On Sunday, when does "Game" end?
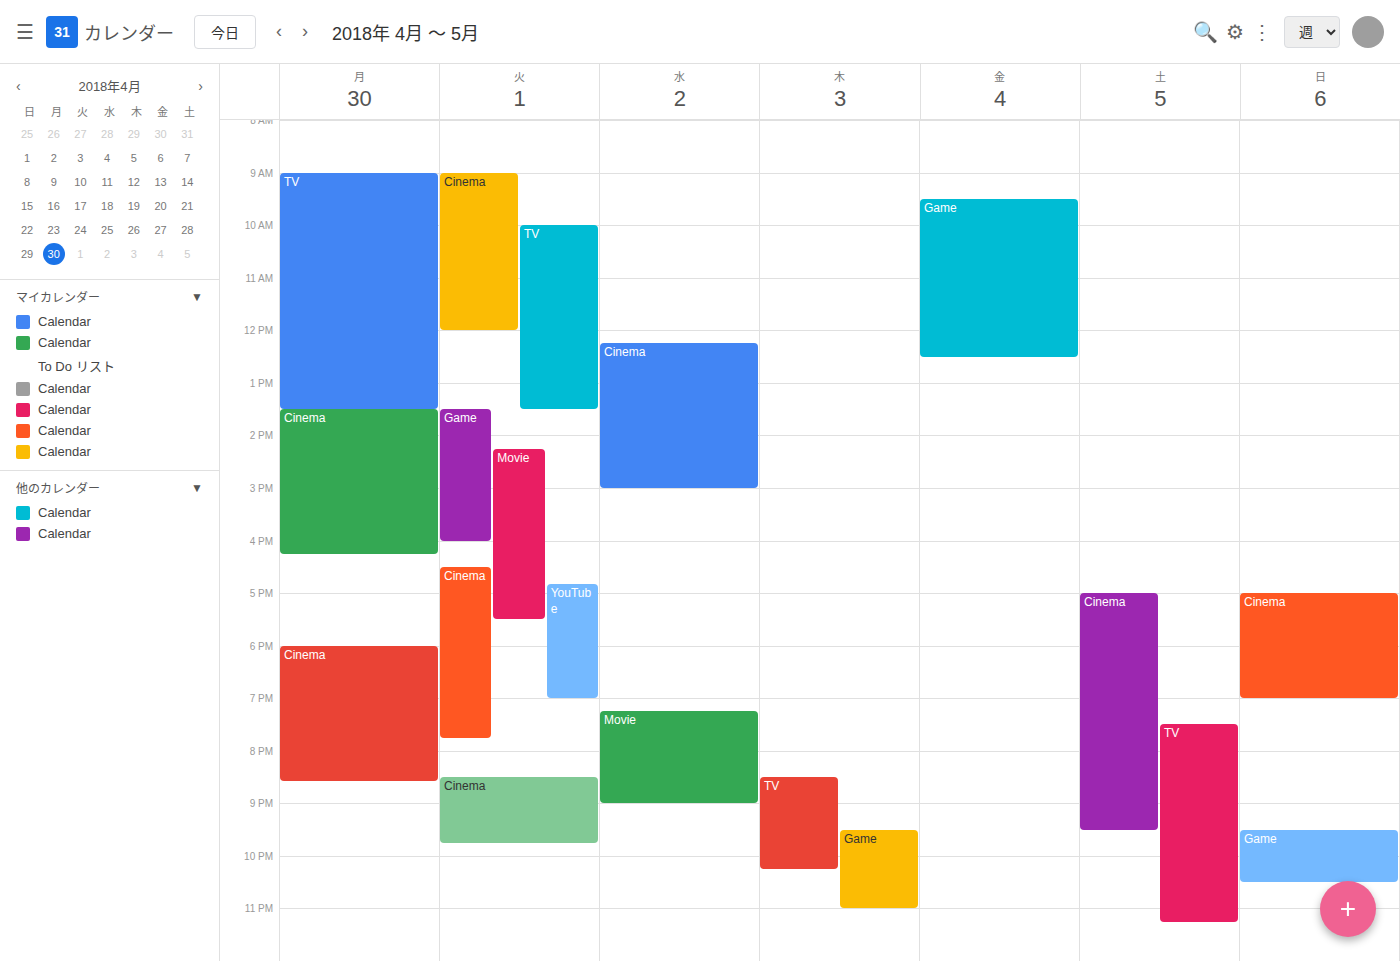
10:30 PM